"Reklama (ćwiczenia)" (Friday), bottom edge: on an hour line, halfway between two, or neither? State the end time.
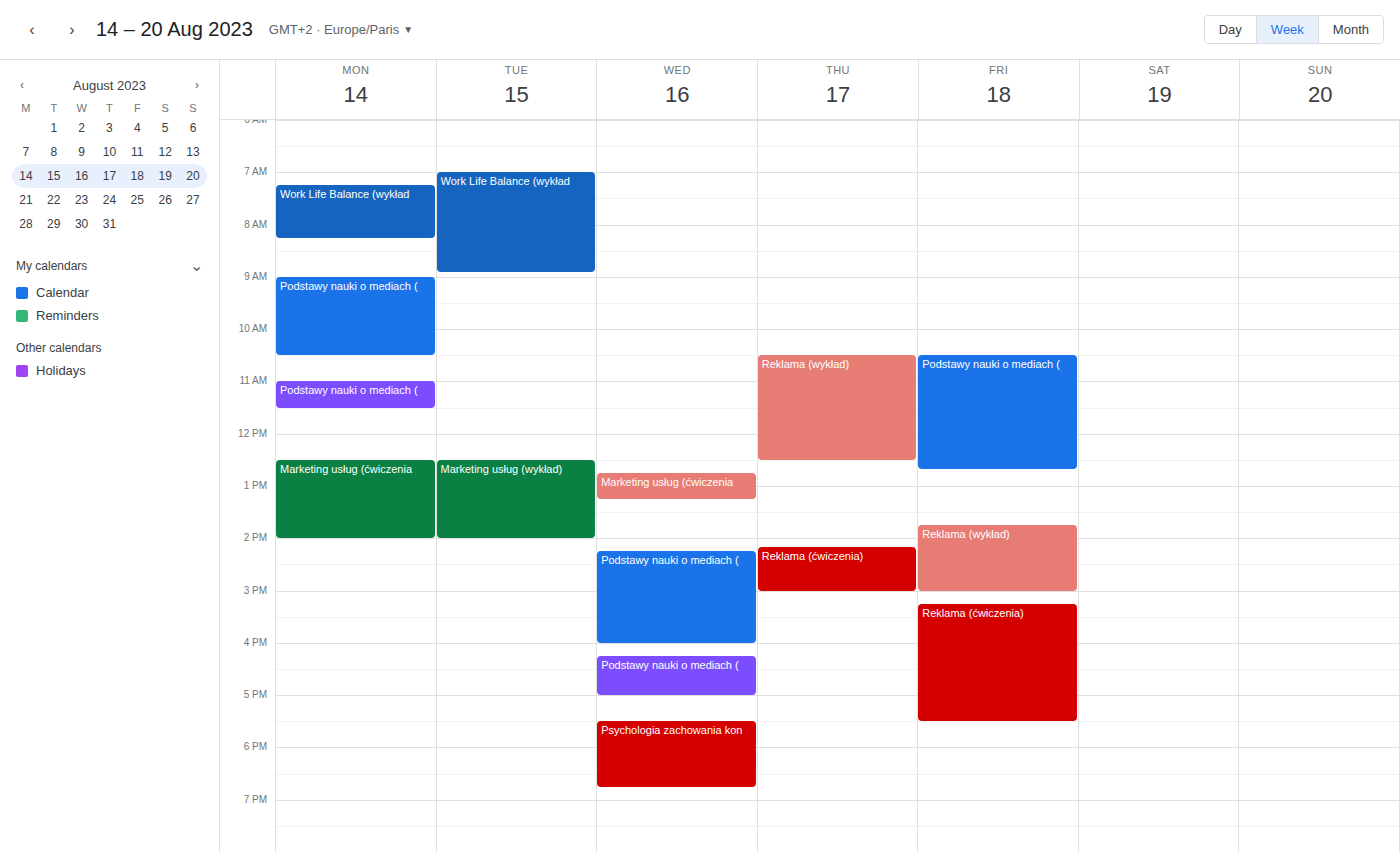
5:30 PM -- halfway between the 5 PM and 6 PM lines.